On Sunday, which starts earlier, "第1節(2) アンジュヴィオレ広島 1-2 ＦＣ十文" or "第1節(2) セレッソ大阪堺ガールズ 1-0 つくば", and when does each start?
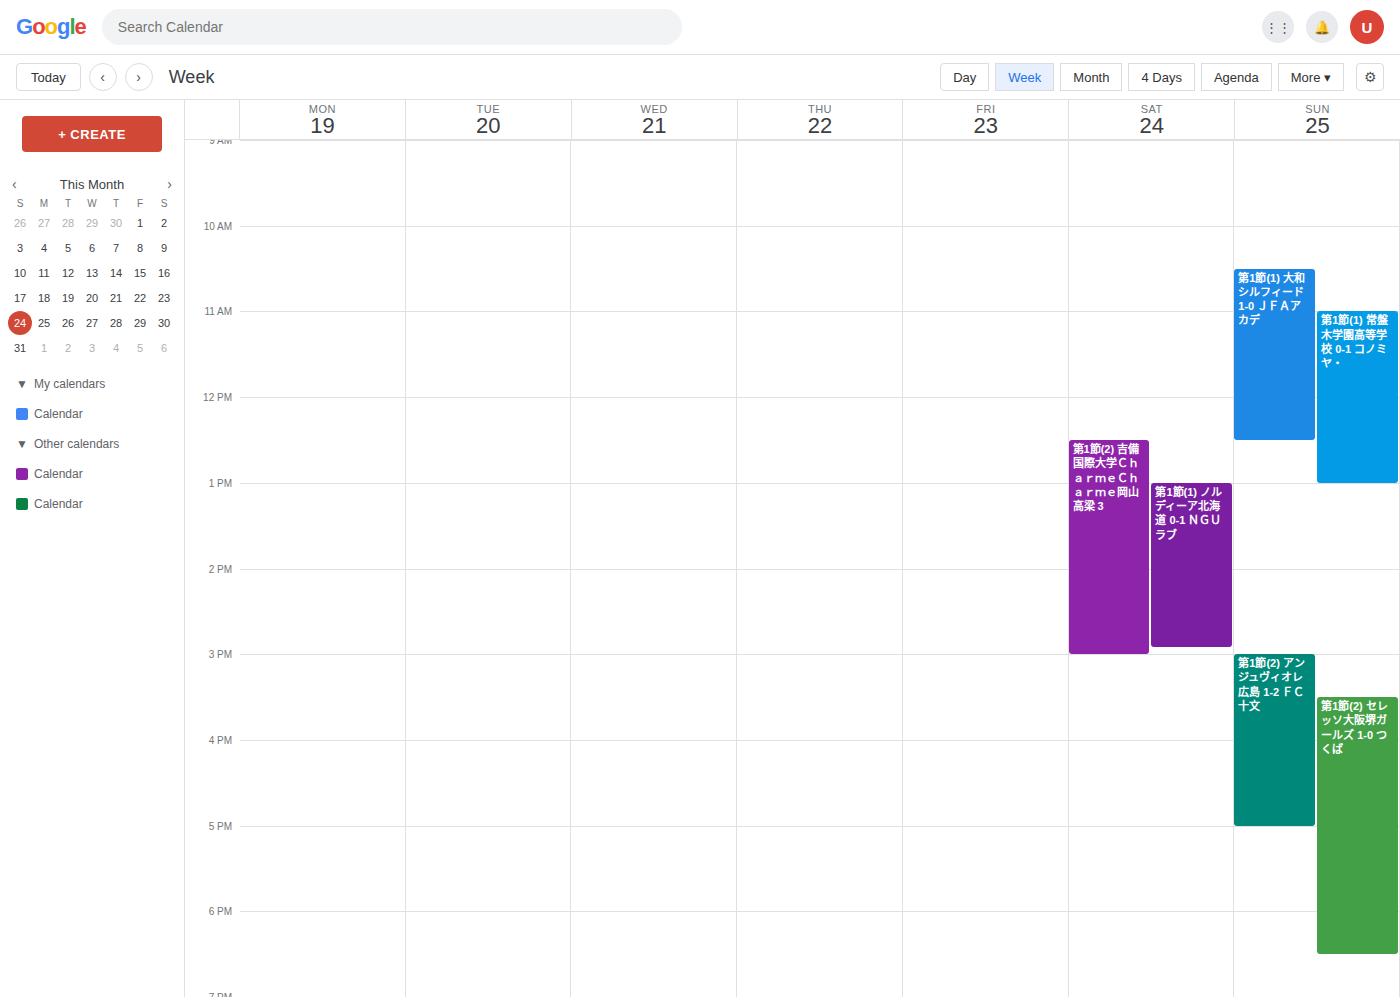
"第1節(2) アンジュヴィオレ広島 1-2 ＦＣ十文" 3:00 PM; "第1節(2) セレッソ大阪堺ガールズ 1-0 つくば" 3:30 PM.